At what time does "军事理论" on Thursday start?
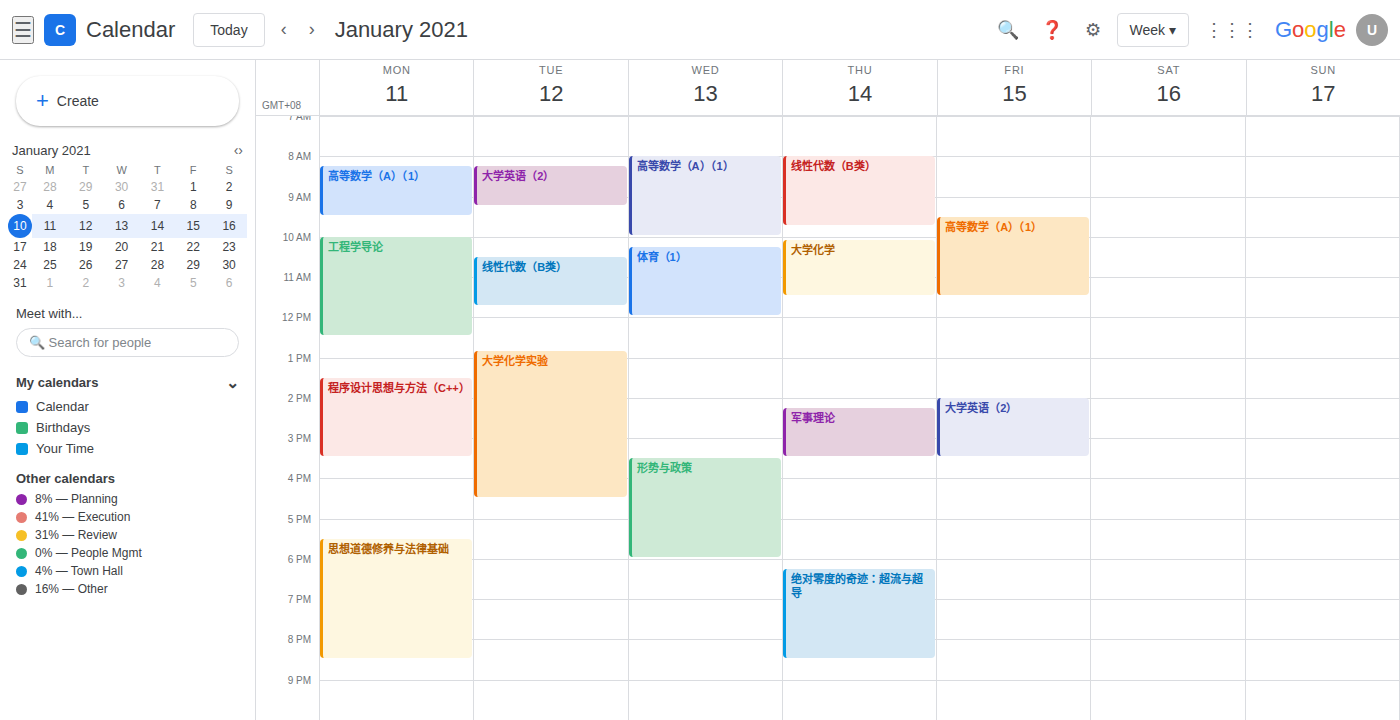
2:15 PM